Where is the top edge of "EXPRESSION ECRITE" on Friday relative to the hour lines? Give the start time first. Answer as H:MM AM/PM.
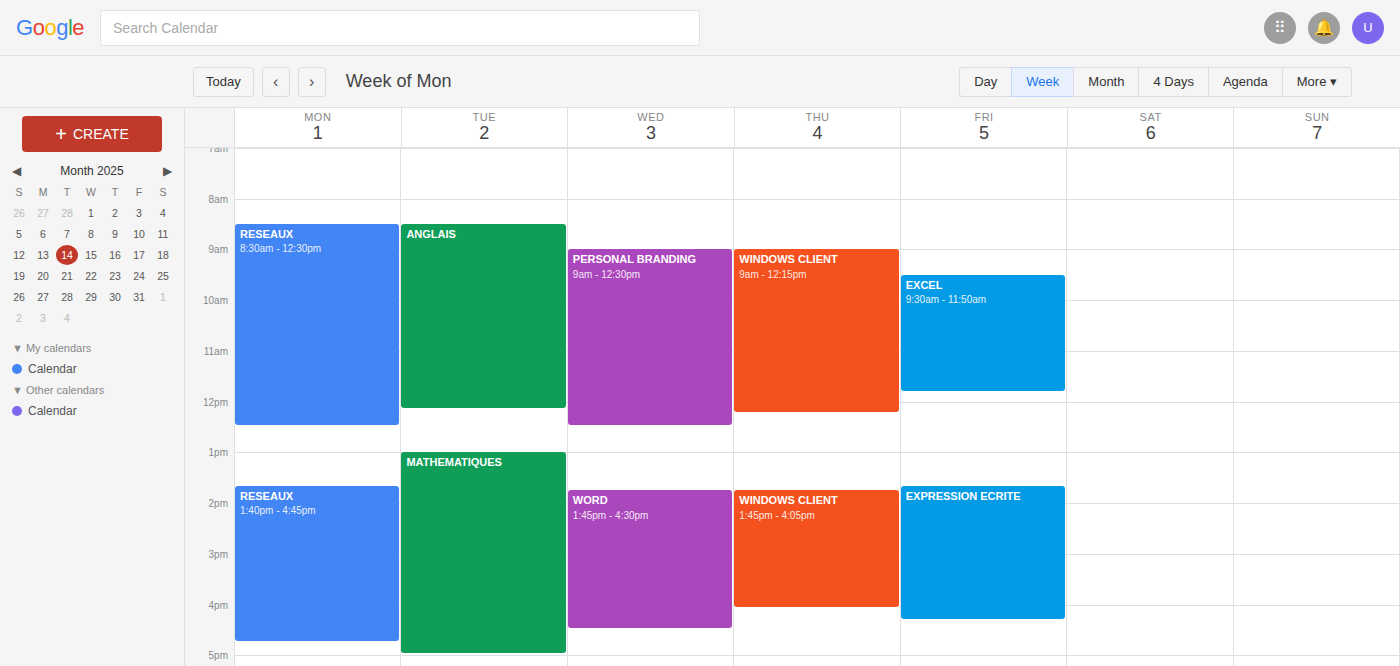
1:40 PM -- neither: 40 minutes below the 1 PM line and 20 minutes above the 2 PM line.